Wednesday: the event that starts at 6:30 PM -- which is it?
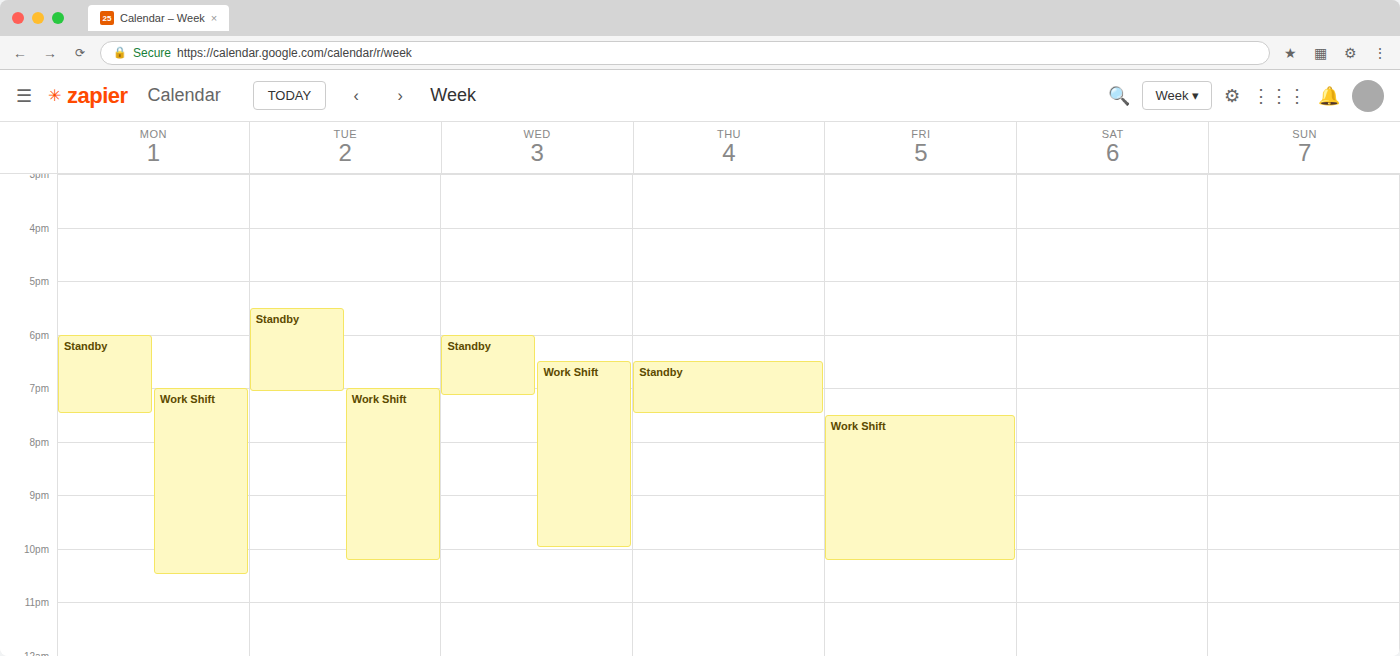
"Work Shift"